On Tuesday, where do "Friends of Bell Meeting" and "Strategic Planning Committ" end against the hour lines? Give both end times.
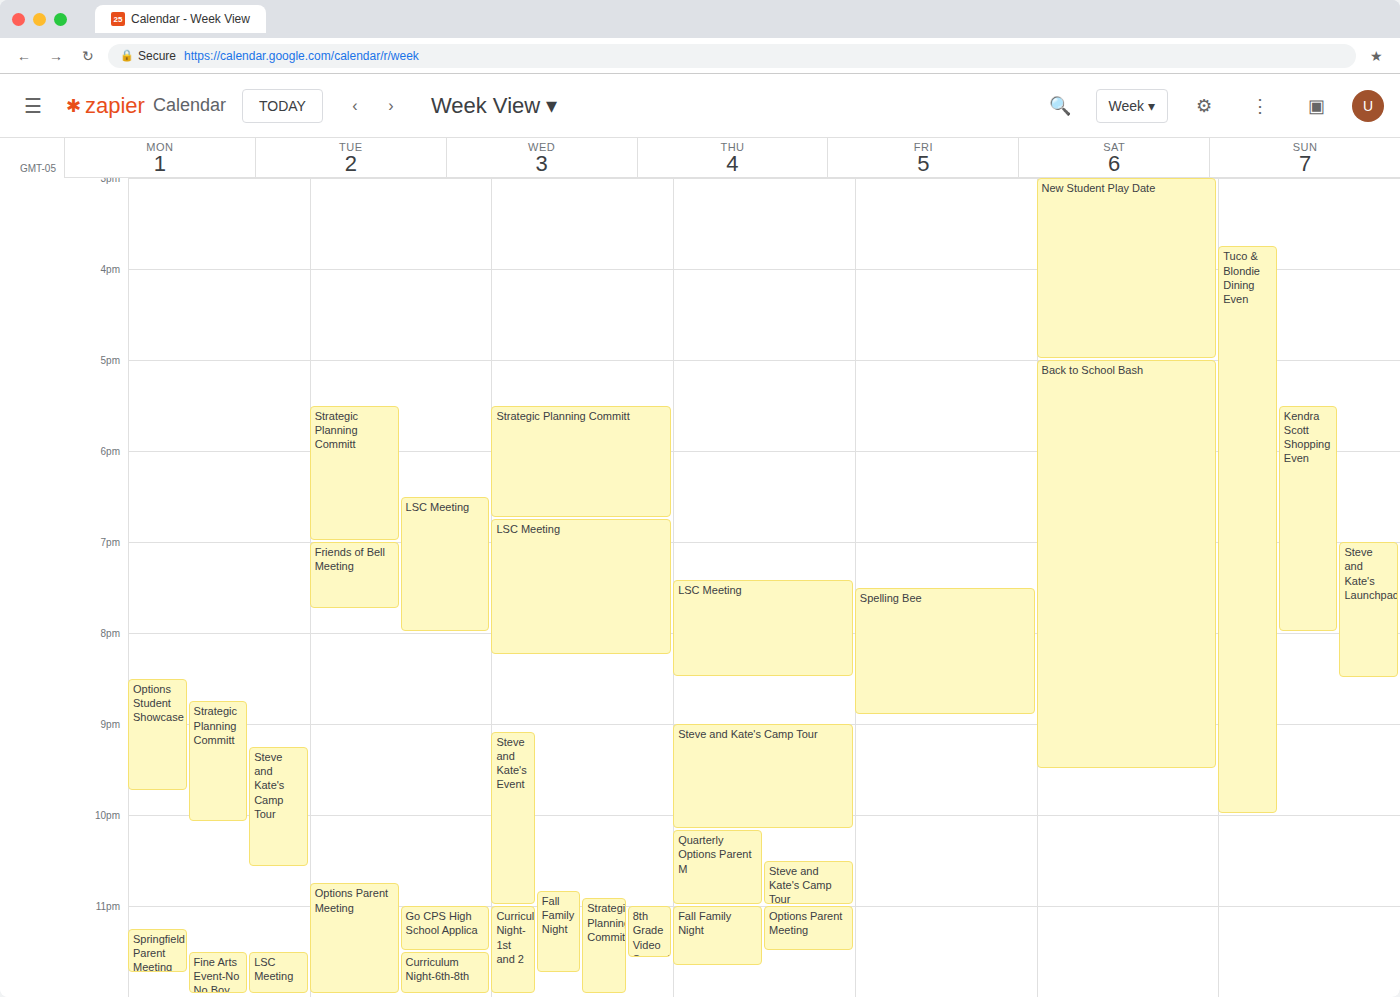
"Friends of Bell Meeting": 19:45, neither: three quarters of the way from the 19:00 line to the 20:00 line. "Strategic Planning Committ": 19:00, exactly on the 19:00 line.